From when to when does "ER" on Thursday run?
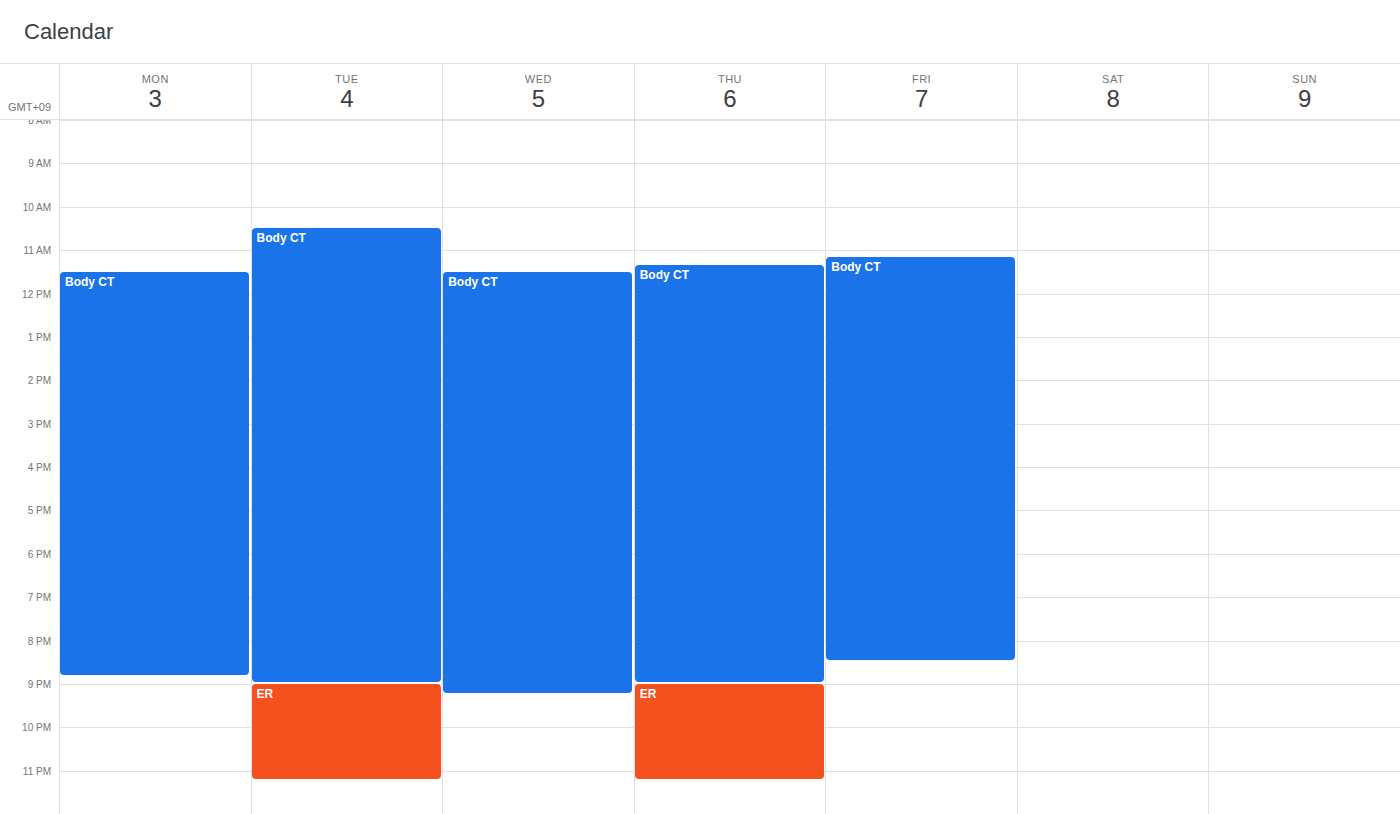
9:00 PM to 11:15 PM